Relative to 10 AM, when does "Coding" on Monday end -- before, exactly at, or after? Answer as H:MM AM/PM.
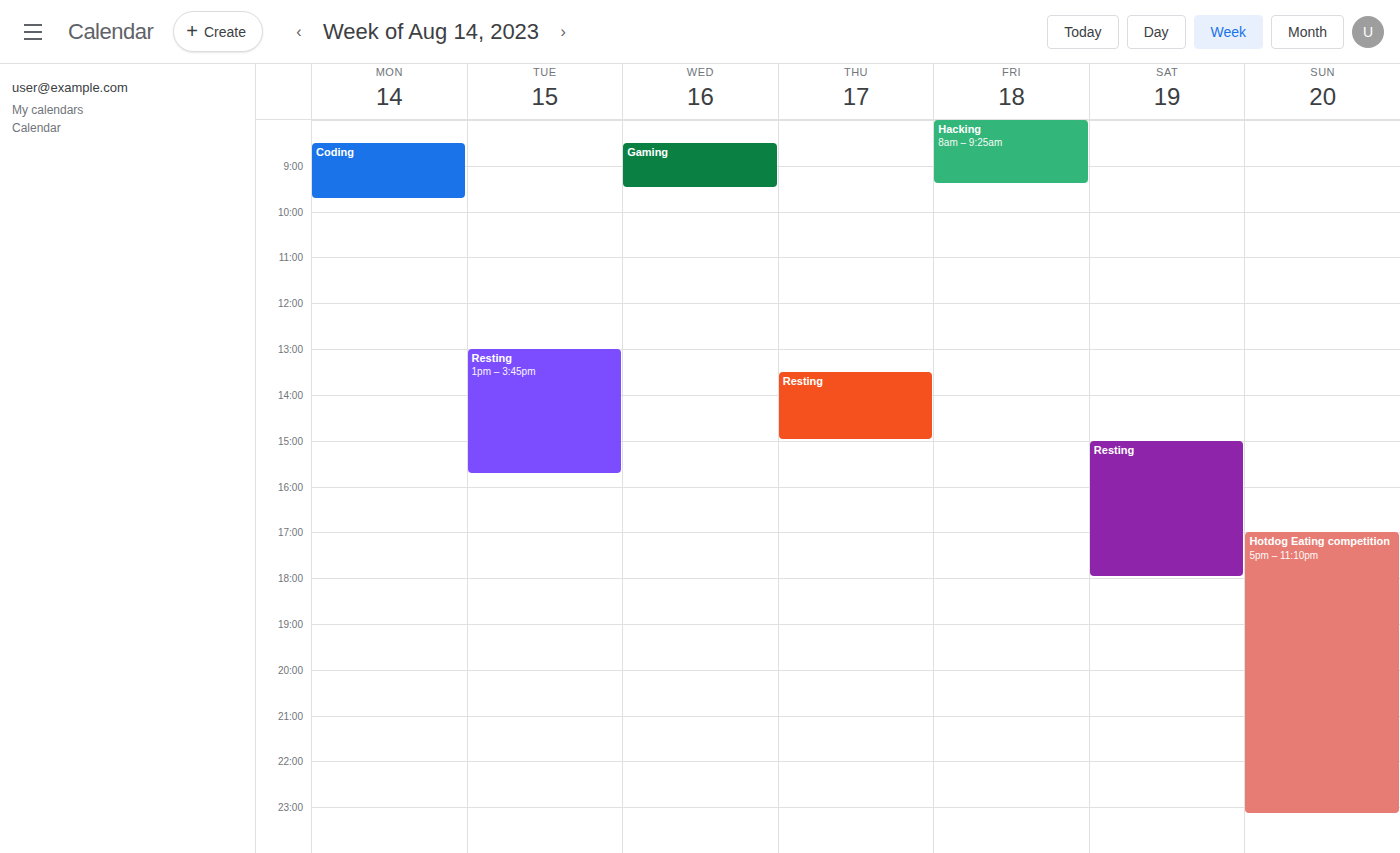
9:45 AM -- before 10 AM, 15 minutes above the 10 AM line.